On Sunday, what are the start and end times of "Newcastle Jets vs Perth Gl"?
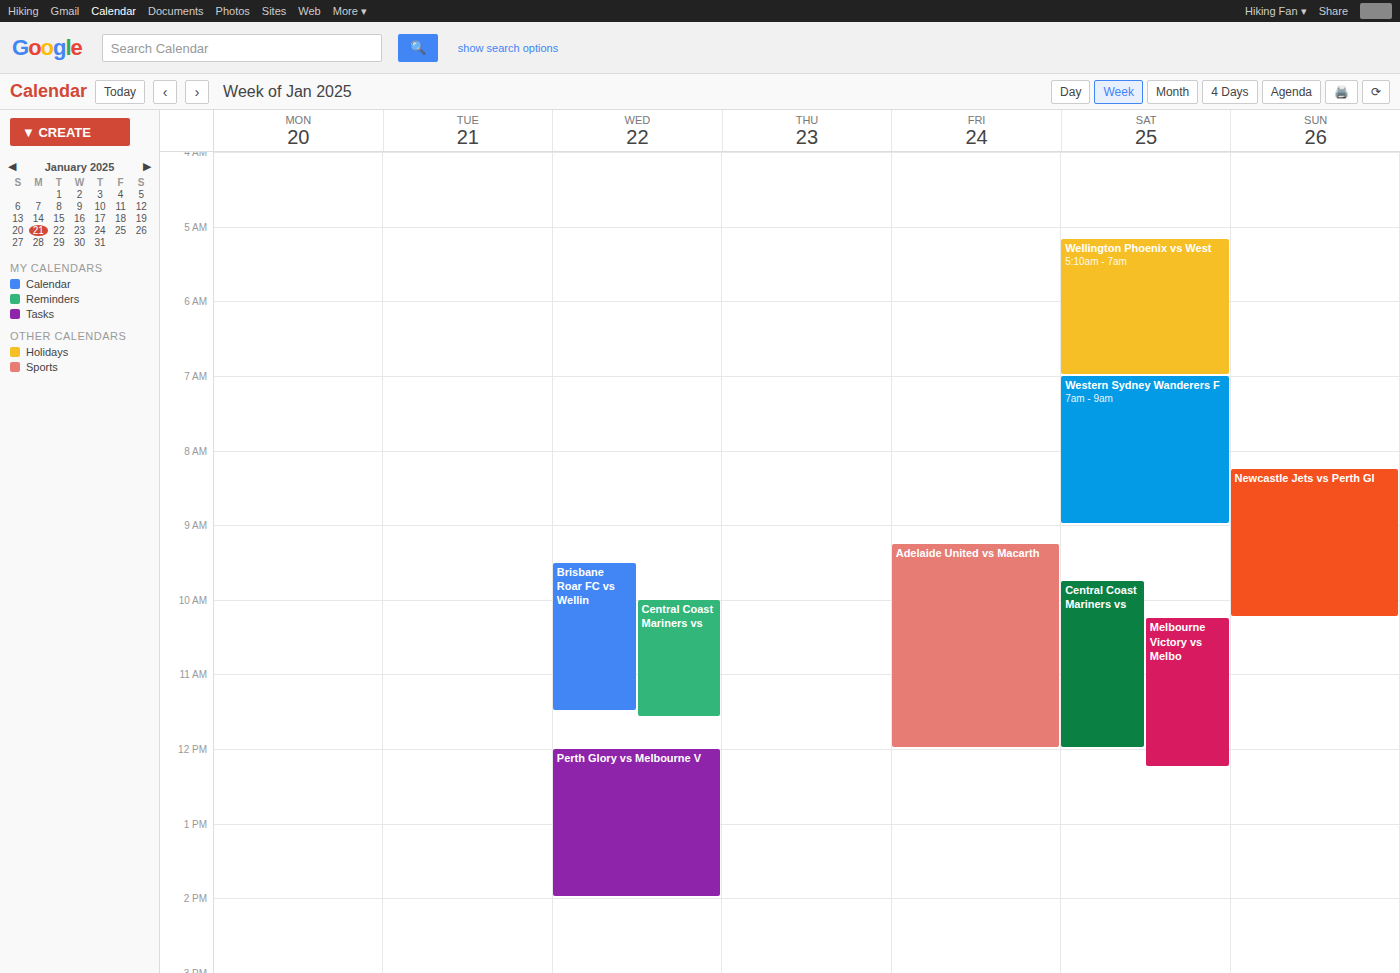
8:15 AM to 10:15 AM